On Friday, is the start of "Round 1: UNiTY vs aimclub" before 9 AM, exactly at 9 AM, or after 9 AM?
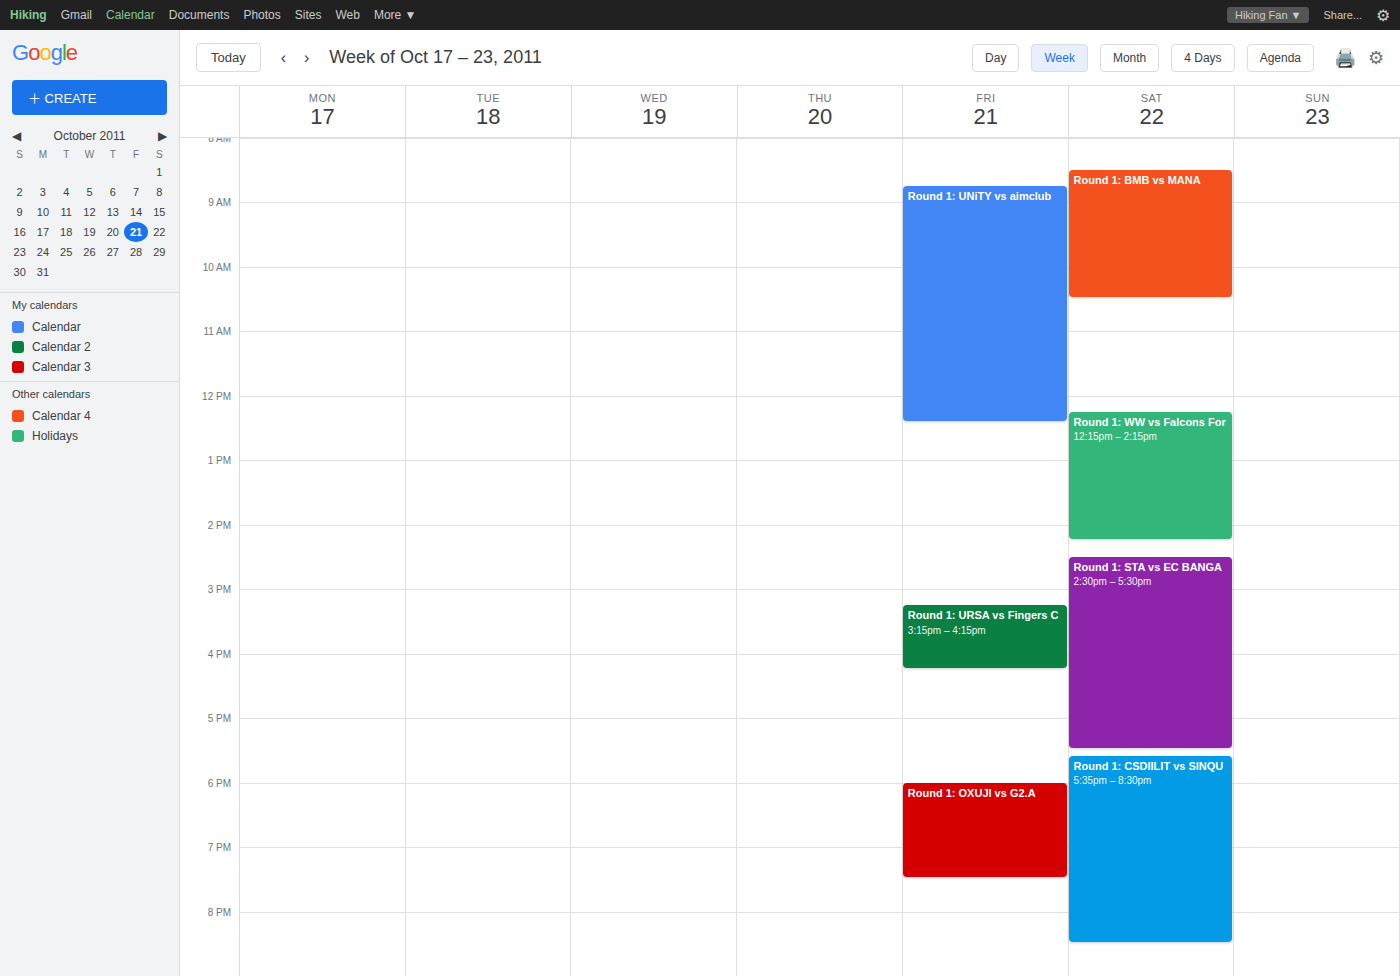
8:45 AM -- before 9 AM, 15 minutes above the 9 AM line.